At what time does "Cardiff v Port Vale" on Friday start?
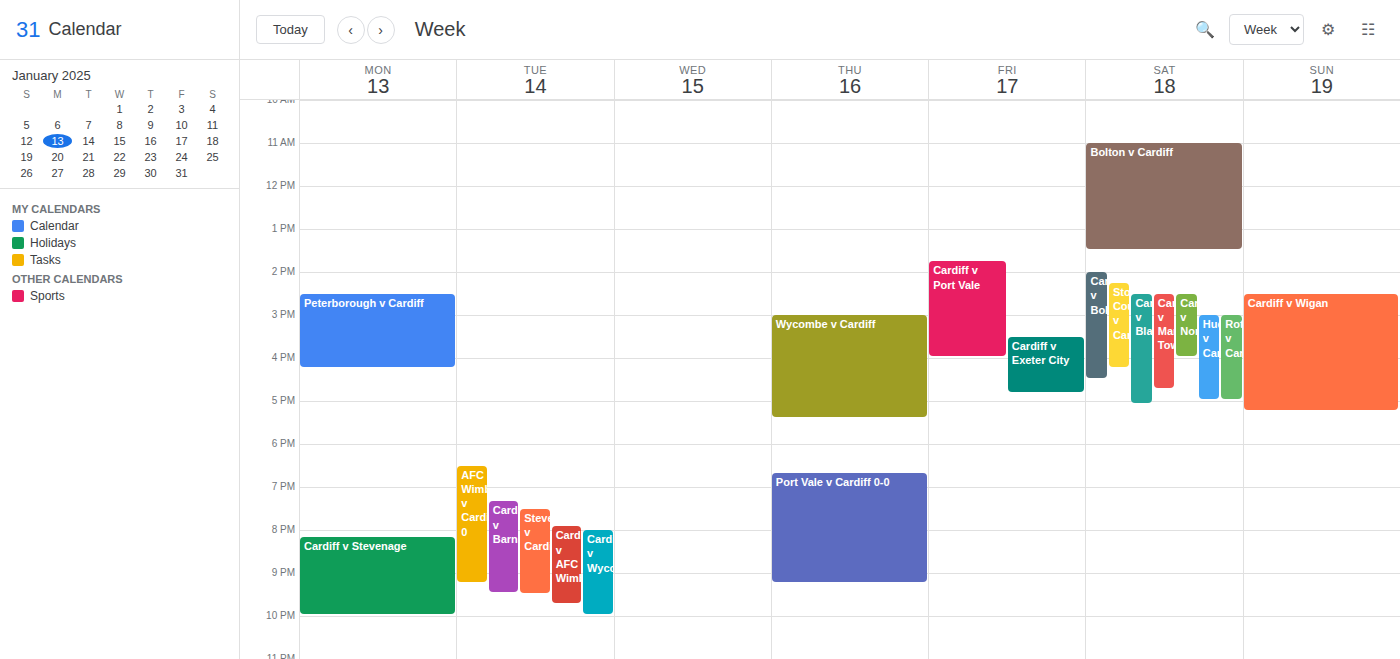
1:45 PM